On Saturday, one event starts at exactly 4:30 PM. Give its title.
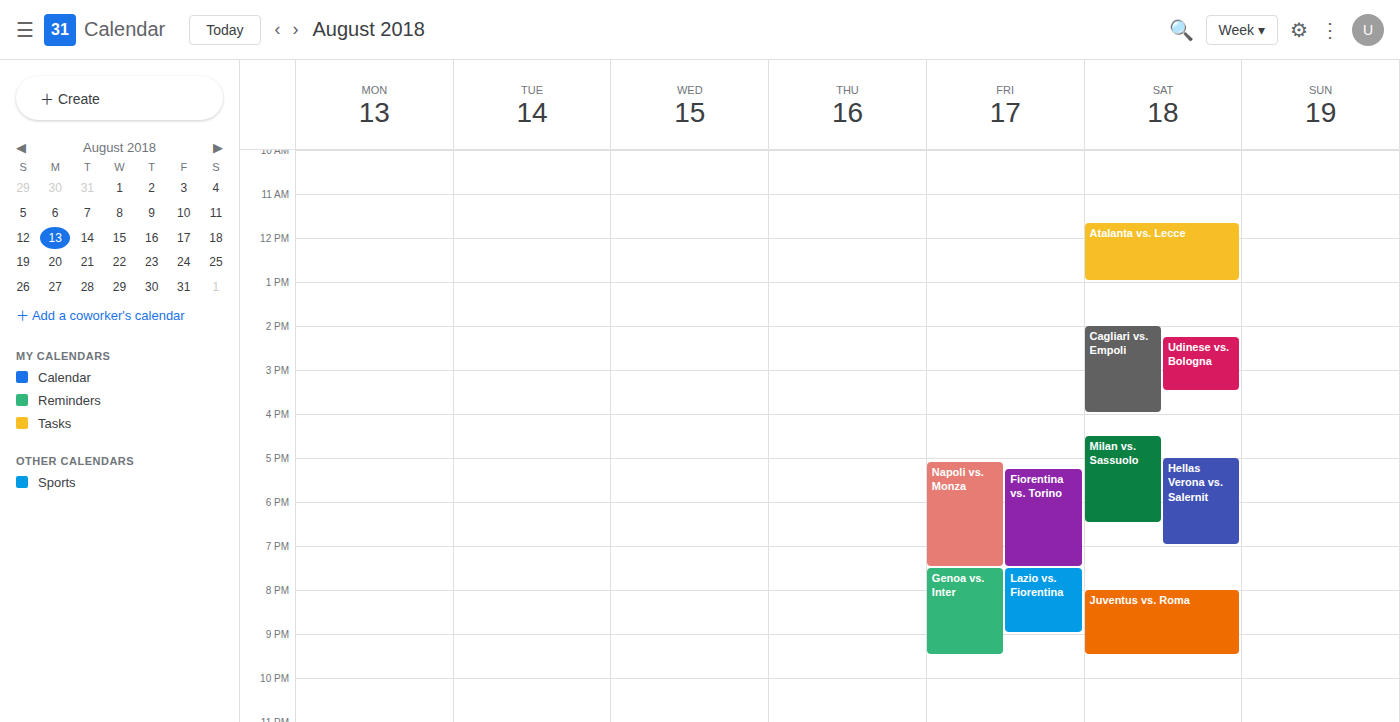
"Milan vs. Sassuolo"